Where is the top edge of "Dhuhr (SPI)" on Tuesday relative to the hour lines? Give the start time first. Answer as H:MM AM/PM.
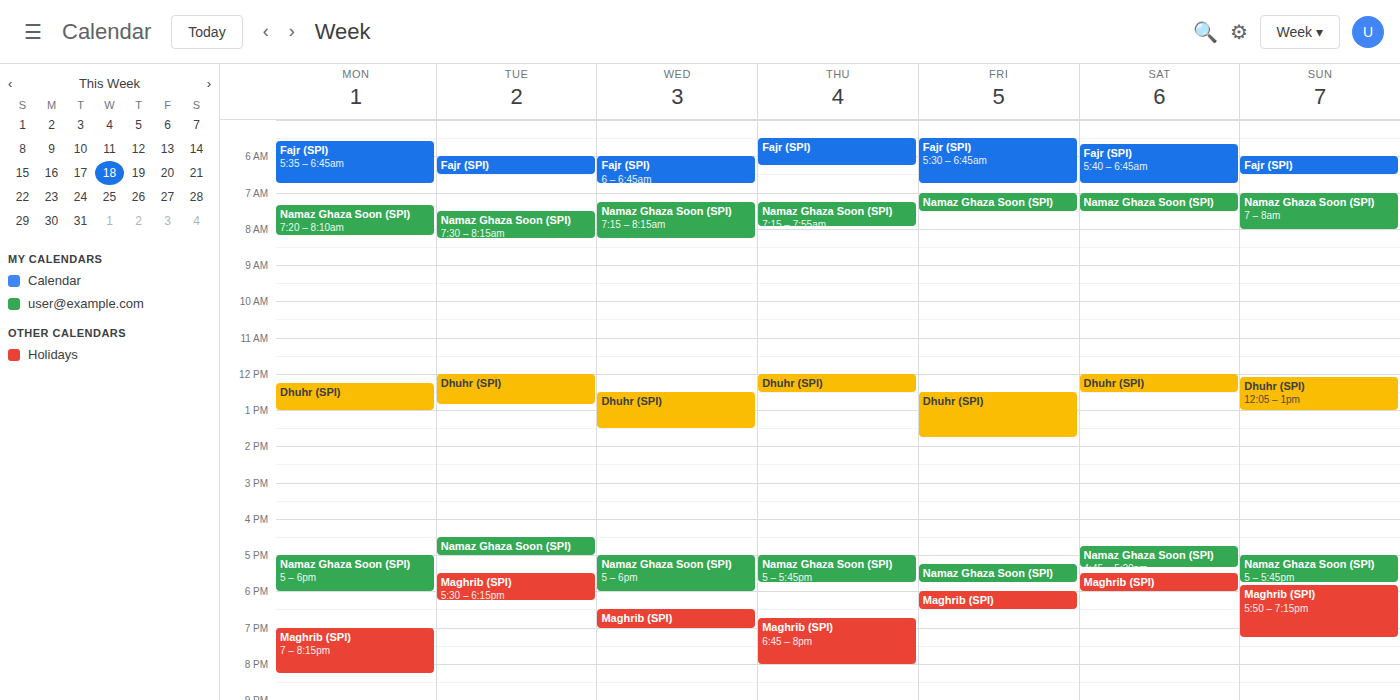
12:00 PM -- exactly on the 12 PM line.